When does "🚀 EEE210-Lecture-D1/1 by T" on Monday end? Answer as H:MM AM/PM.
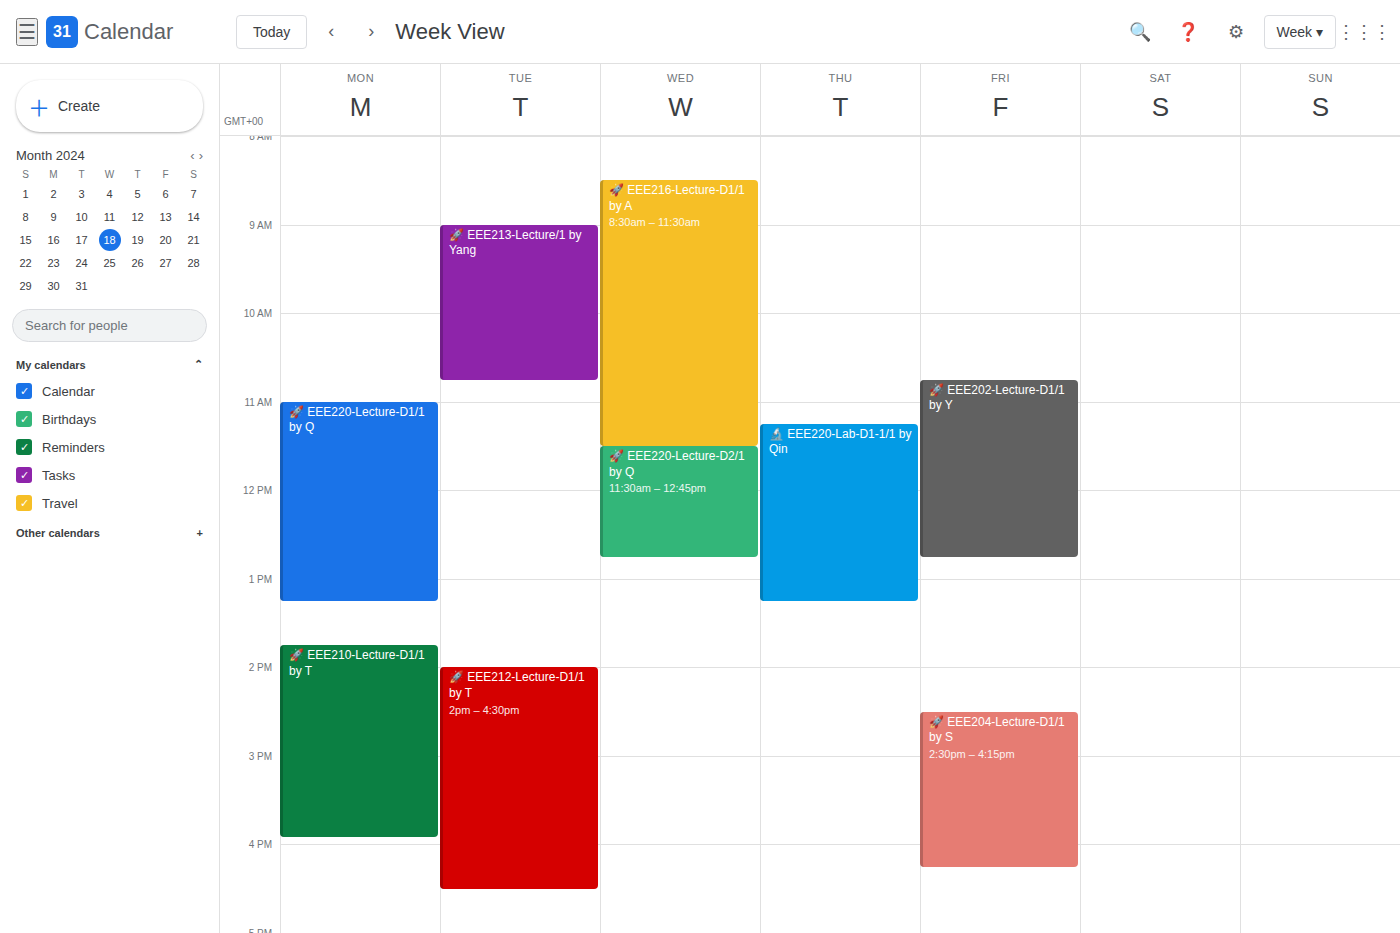
3:55 PM